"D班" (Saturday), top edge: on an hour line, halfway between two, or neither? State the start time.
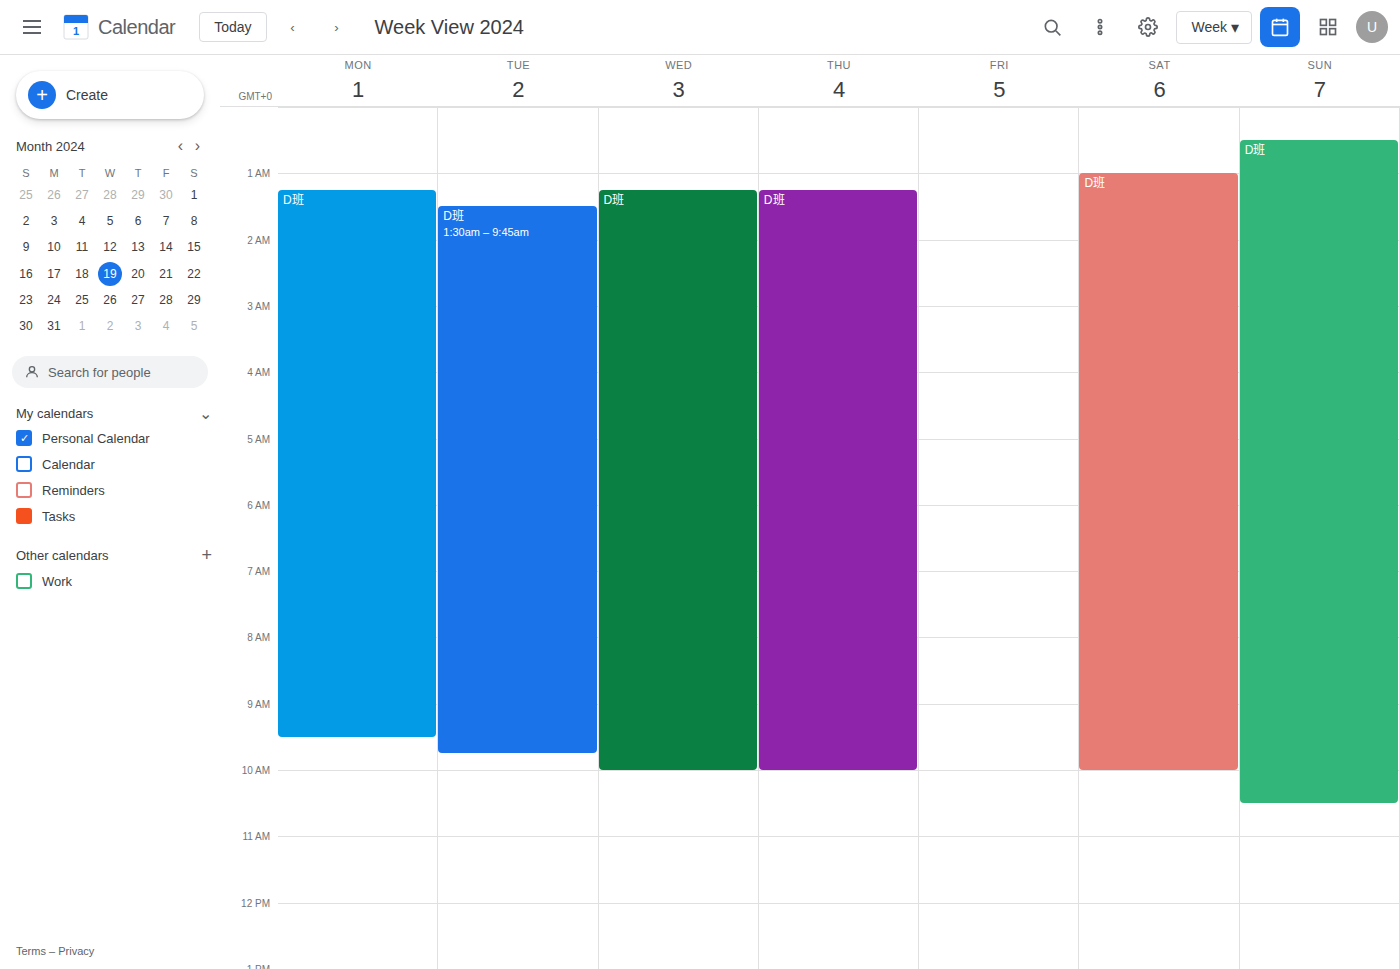
1:00 AM -- exactly on the 1 AM line.